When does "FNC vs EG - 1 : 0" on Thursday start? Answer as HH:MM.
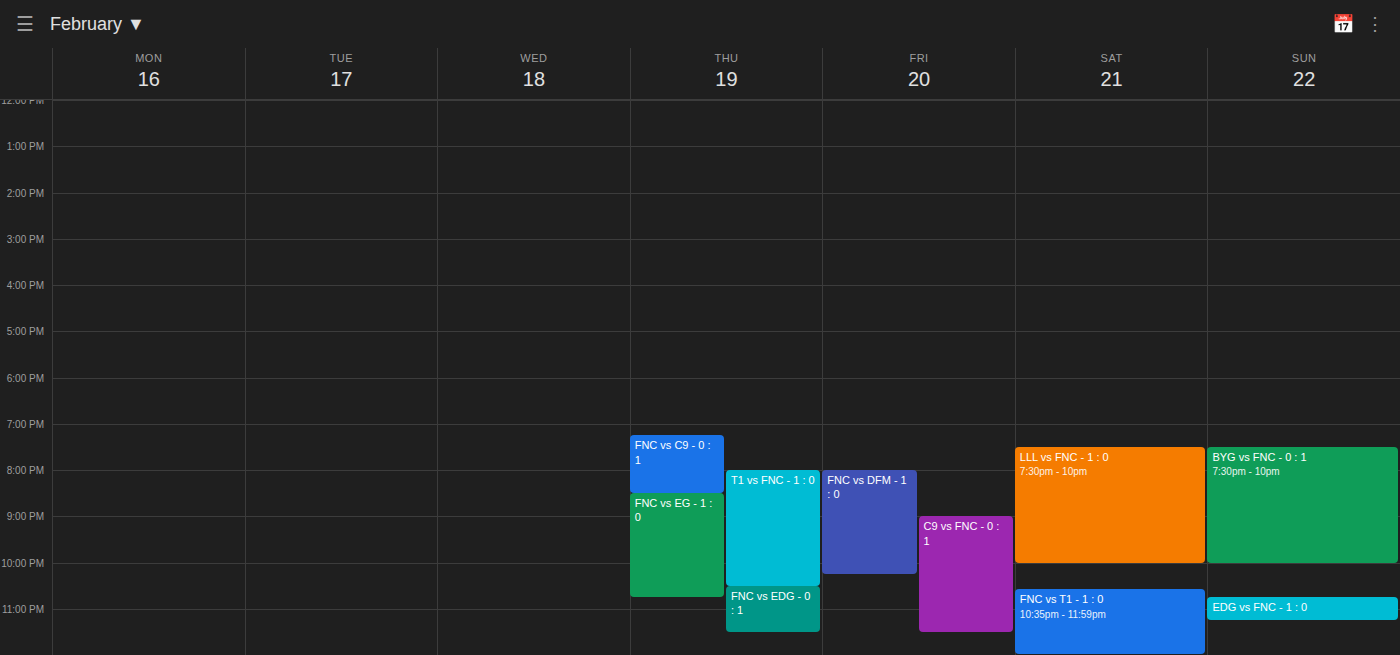
20:30